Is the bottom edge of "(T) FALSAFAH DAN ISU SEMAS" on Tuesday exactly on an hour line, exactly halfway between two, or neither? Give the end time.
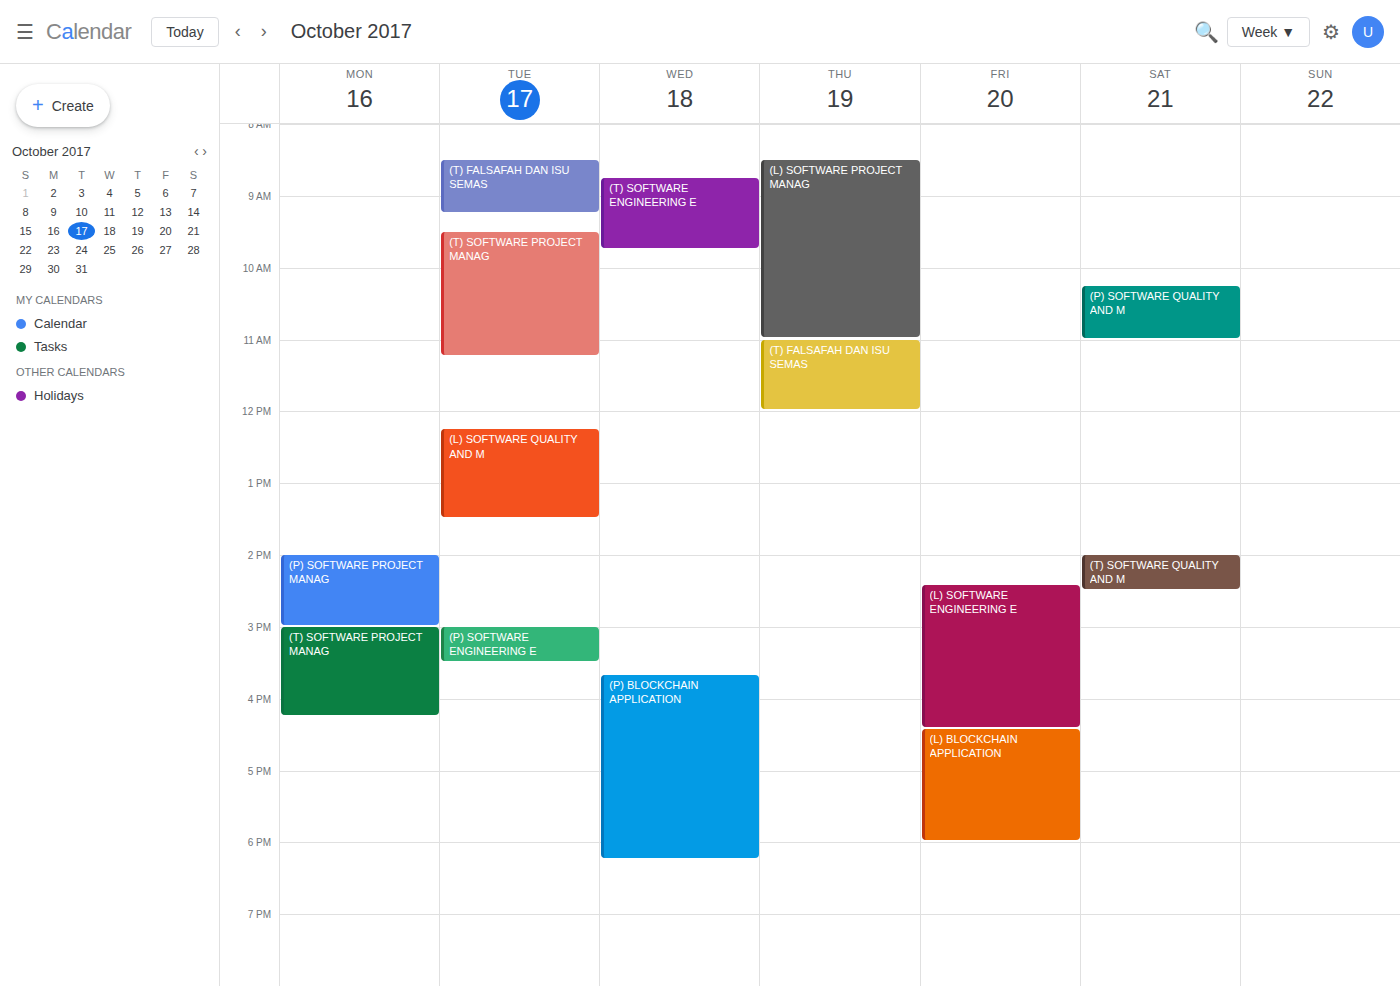
9:15 AM -- neither: a quarter of the way from the 9 AM line to the 10 AM line.